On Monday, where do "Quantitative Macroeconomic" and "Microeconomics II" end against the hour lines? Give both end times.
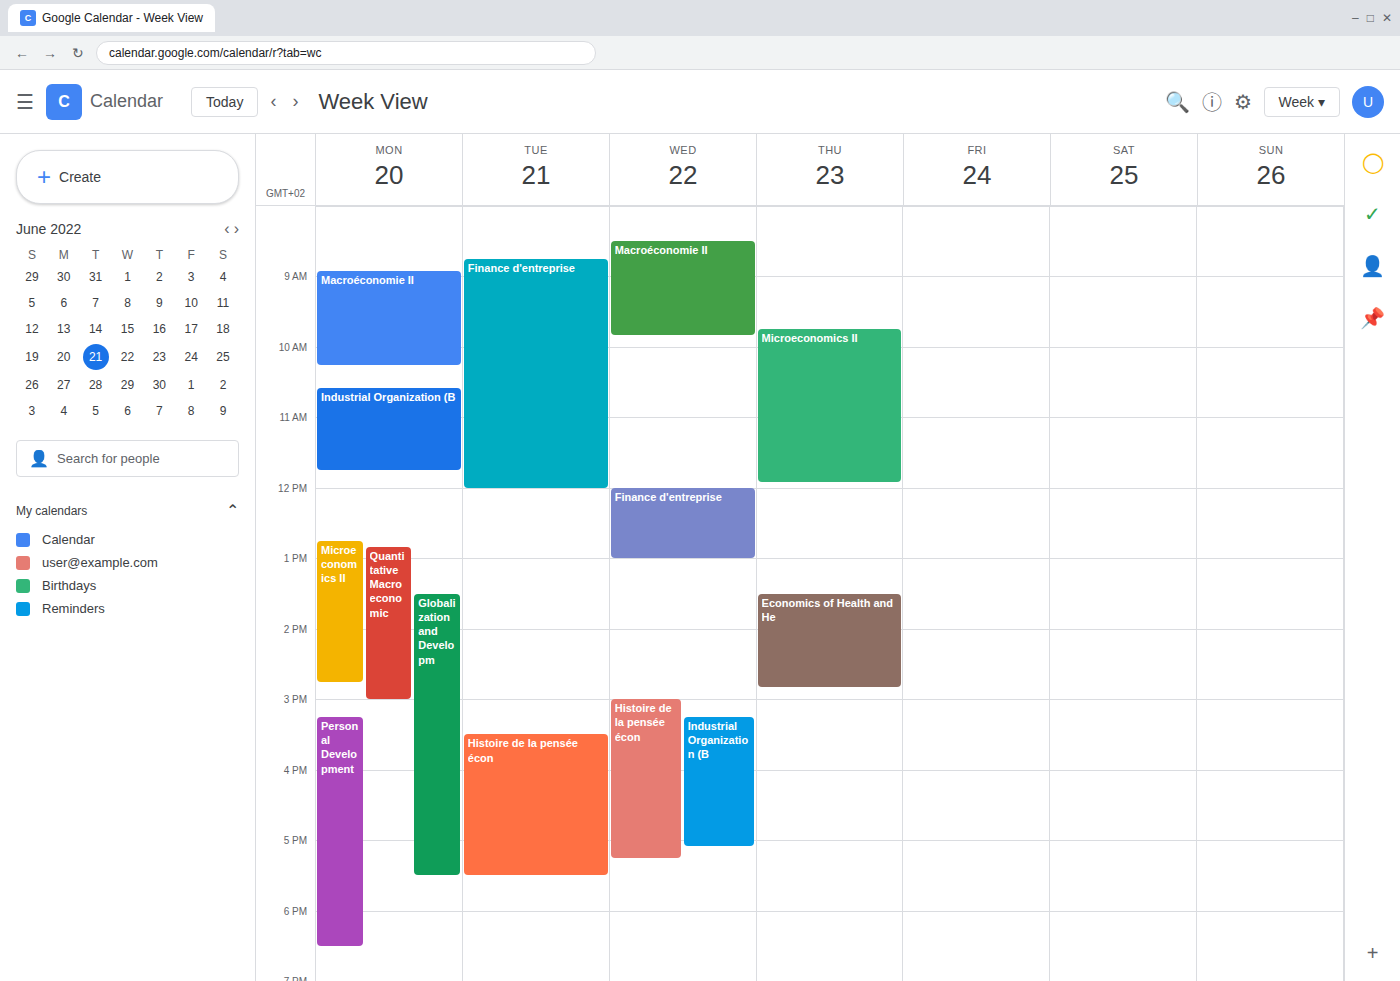
"Quantitative Macroeconomic": 3:00 PM, exactly on the 3 PM line. "Microeconomics II": 2:45 PM, neither: three quarters of the way from the 2 PM line to the 3 PM line.